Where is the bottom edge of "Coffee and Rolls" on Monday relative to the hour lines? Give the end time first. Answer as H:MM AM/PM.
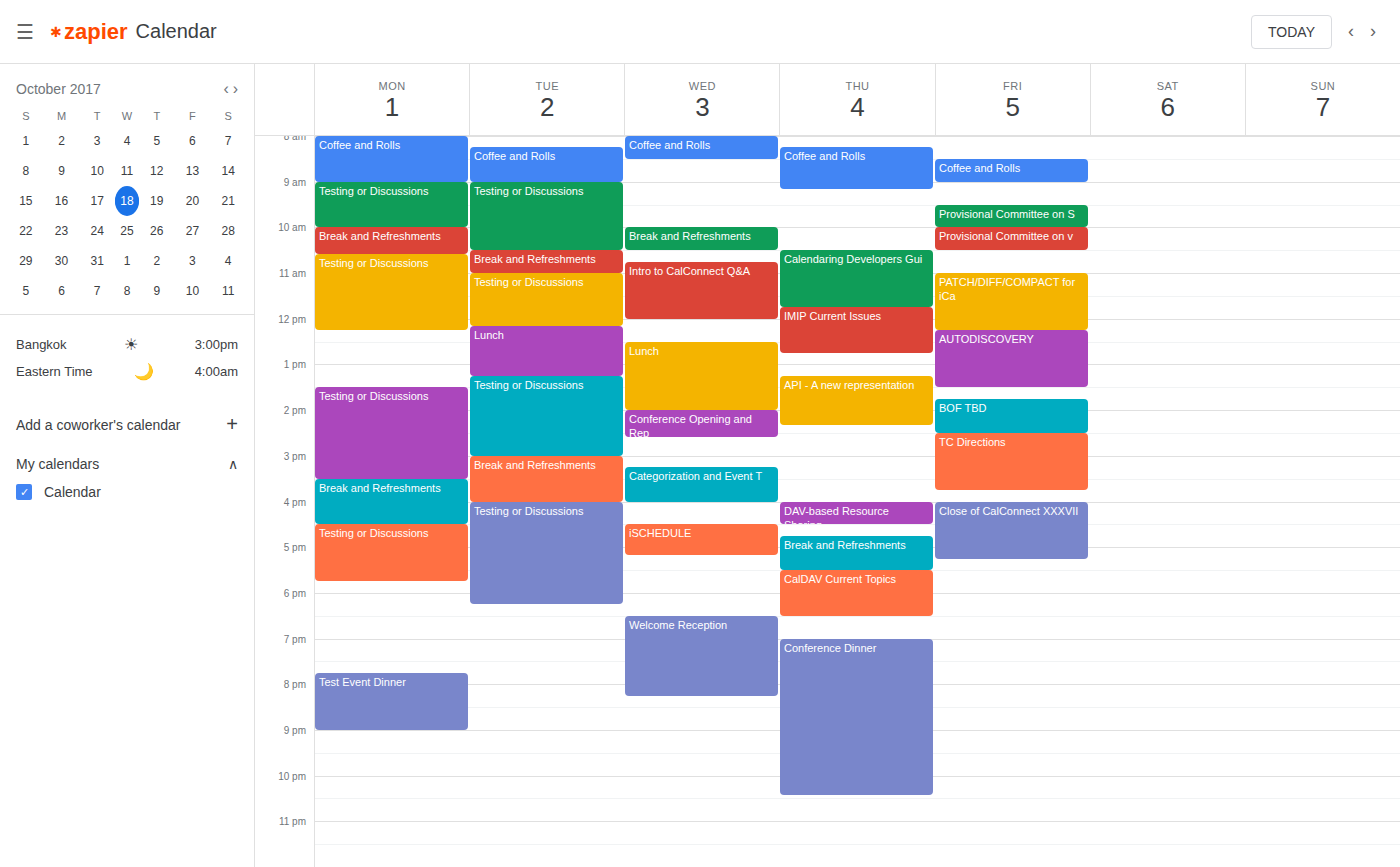
9:00 AM -- exactly on the 9 AM line.